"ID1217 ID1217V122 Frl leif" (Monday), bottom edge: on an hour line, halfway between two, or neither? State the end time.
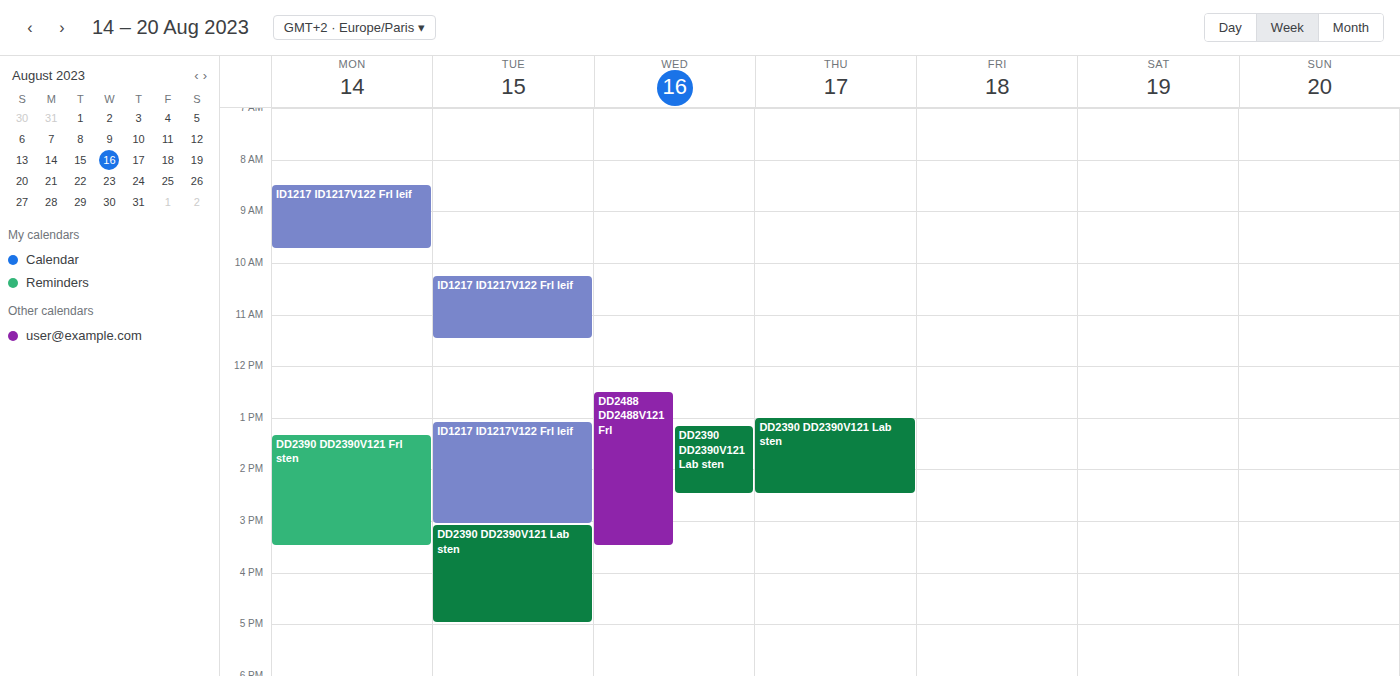
9:45 AM -- neither: three quarters of the way from the 9 AM line to the 10 AM line.